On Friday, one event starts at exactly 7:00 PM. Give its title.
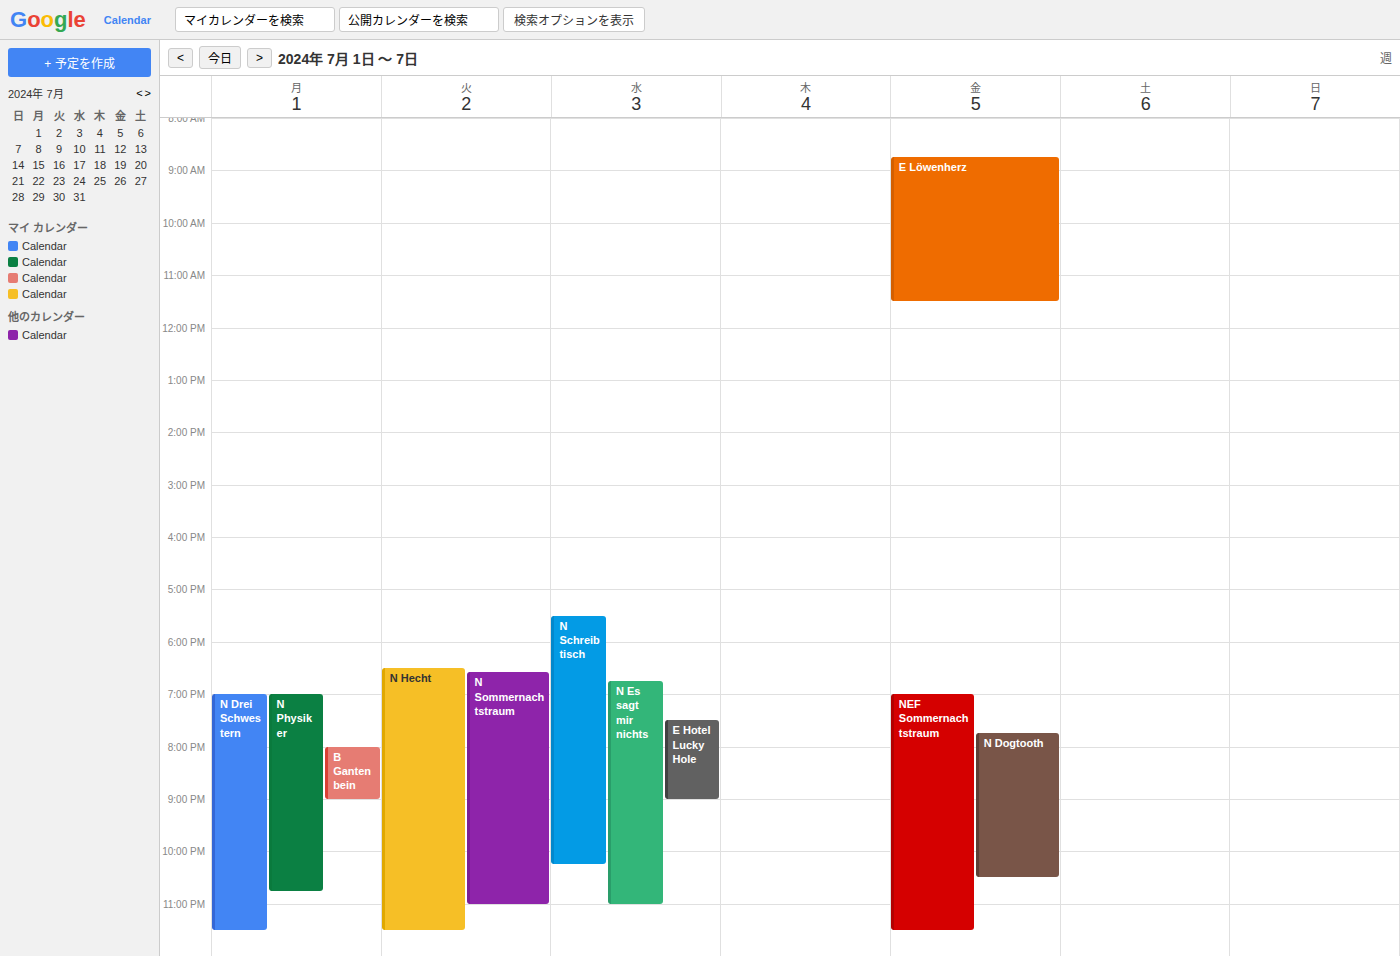
"NEF Sommernachtstraum"